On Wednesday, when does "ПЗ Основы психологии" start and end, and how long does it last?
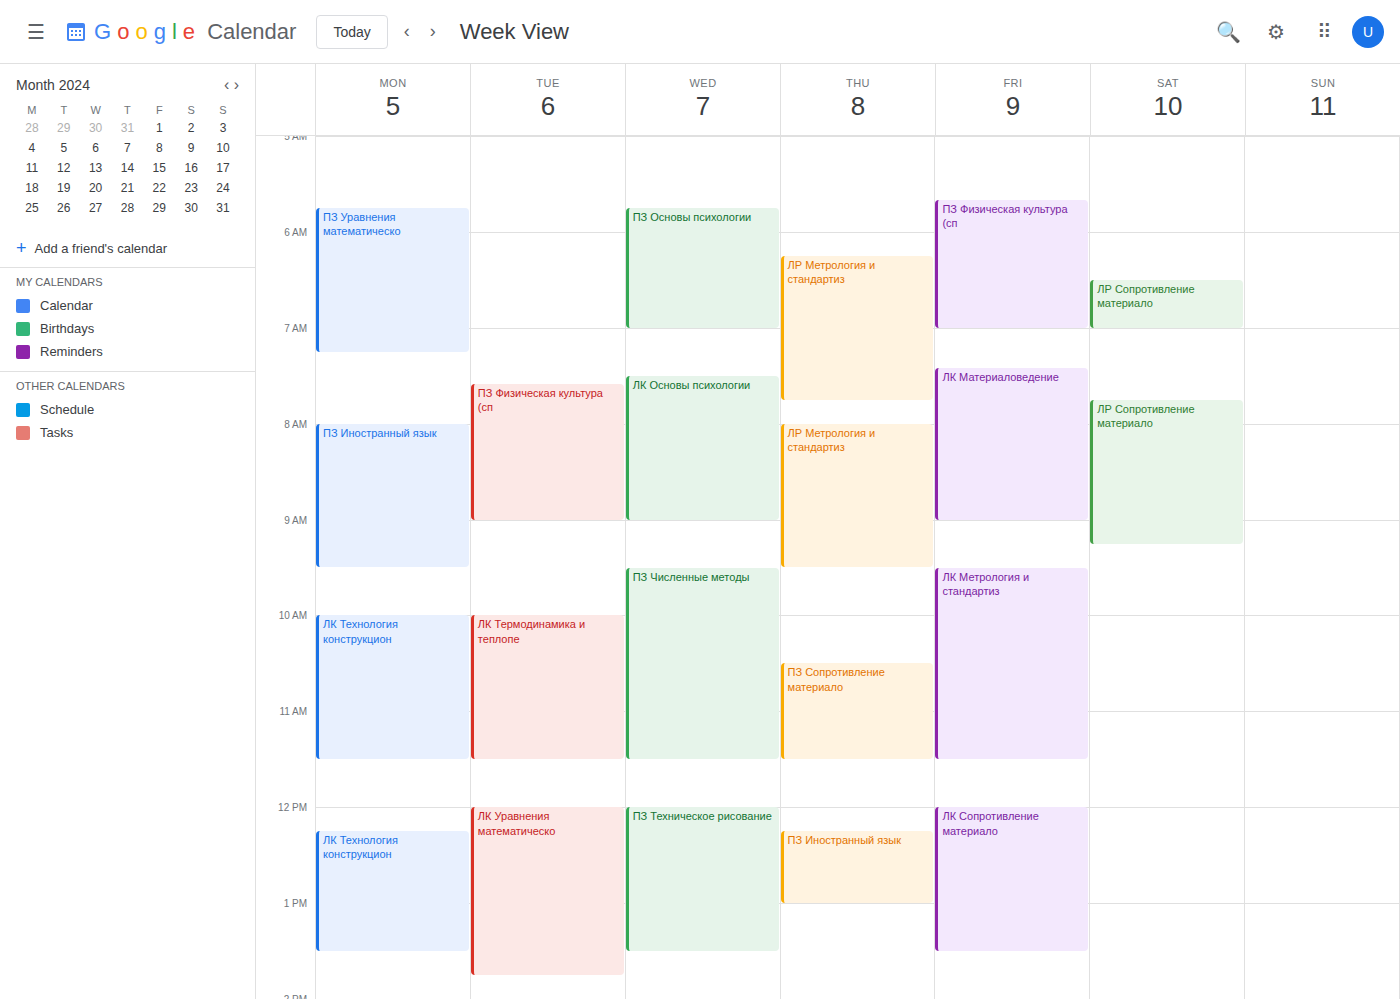
5:45 AM to 7:00 AM, 1 hour 15 minutes